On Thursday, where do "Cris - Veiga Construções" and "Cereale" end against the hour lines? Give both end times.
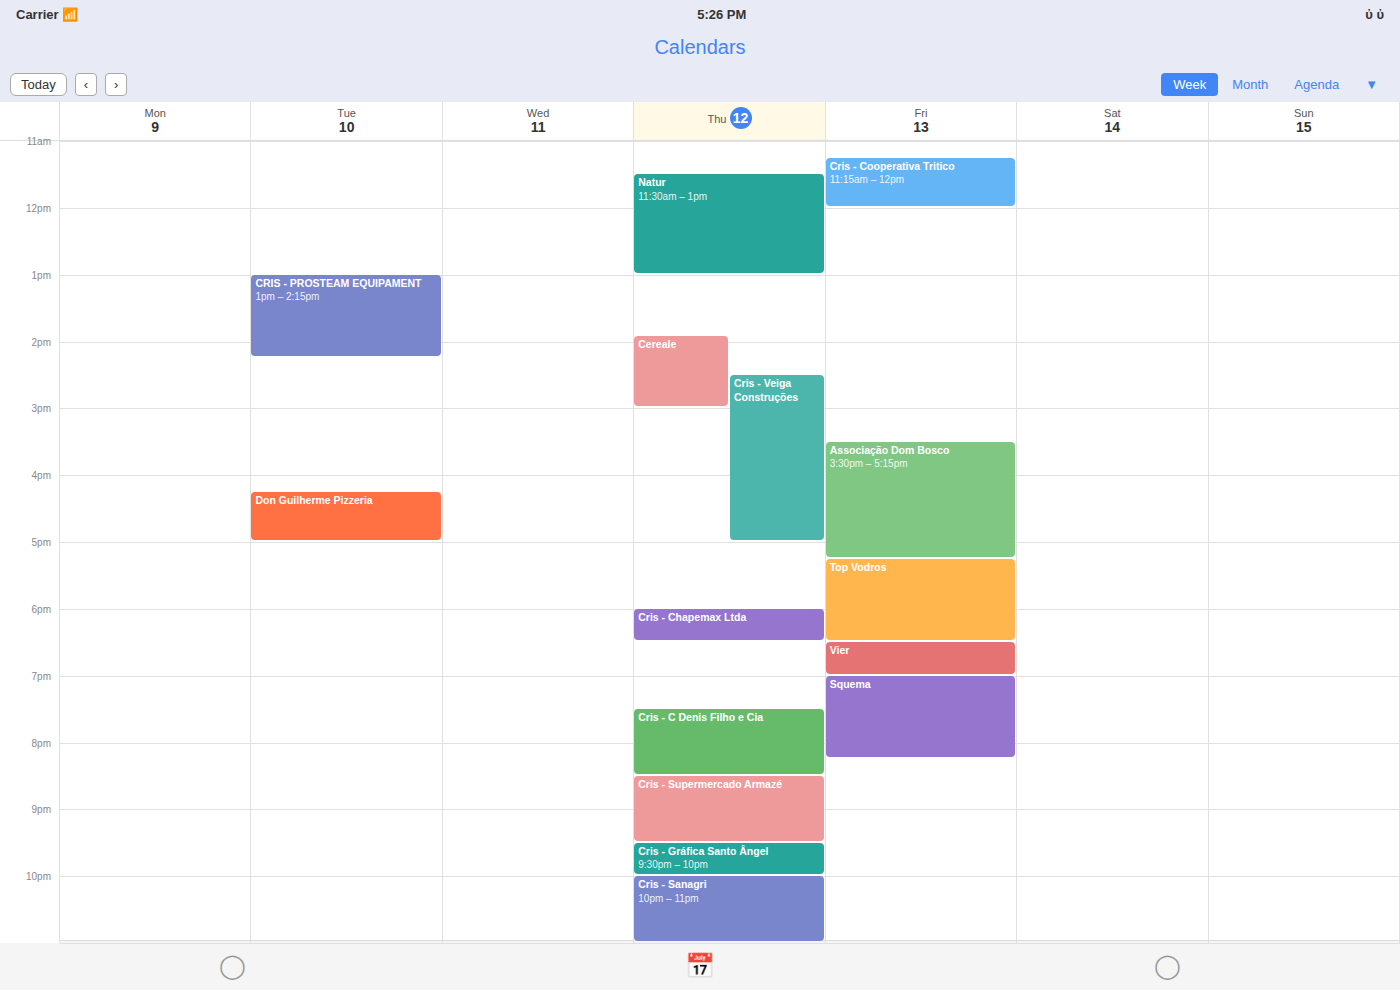
"Cris - Veiga Construções": 5:00 PM, exactly on the 5 PM line. "Cereale": 3:00 PM, exactly on the 3 PM line.